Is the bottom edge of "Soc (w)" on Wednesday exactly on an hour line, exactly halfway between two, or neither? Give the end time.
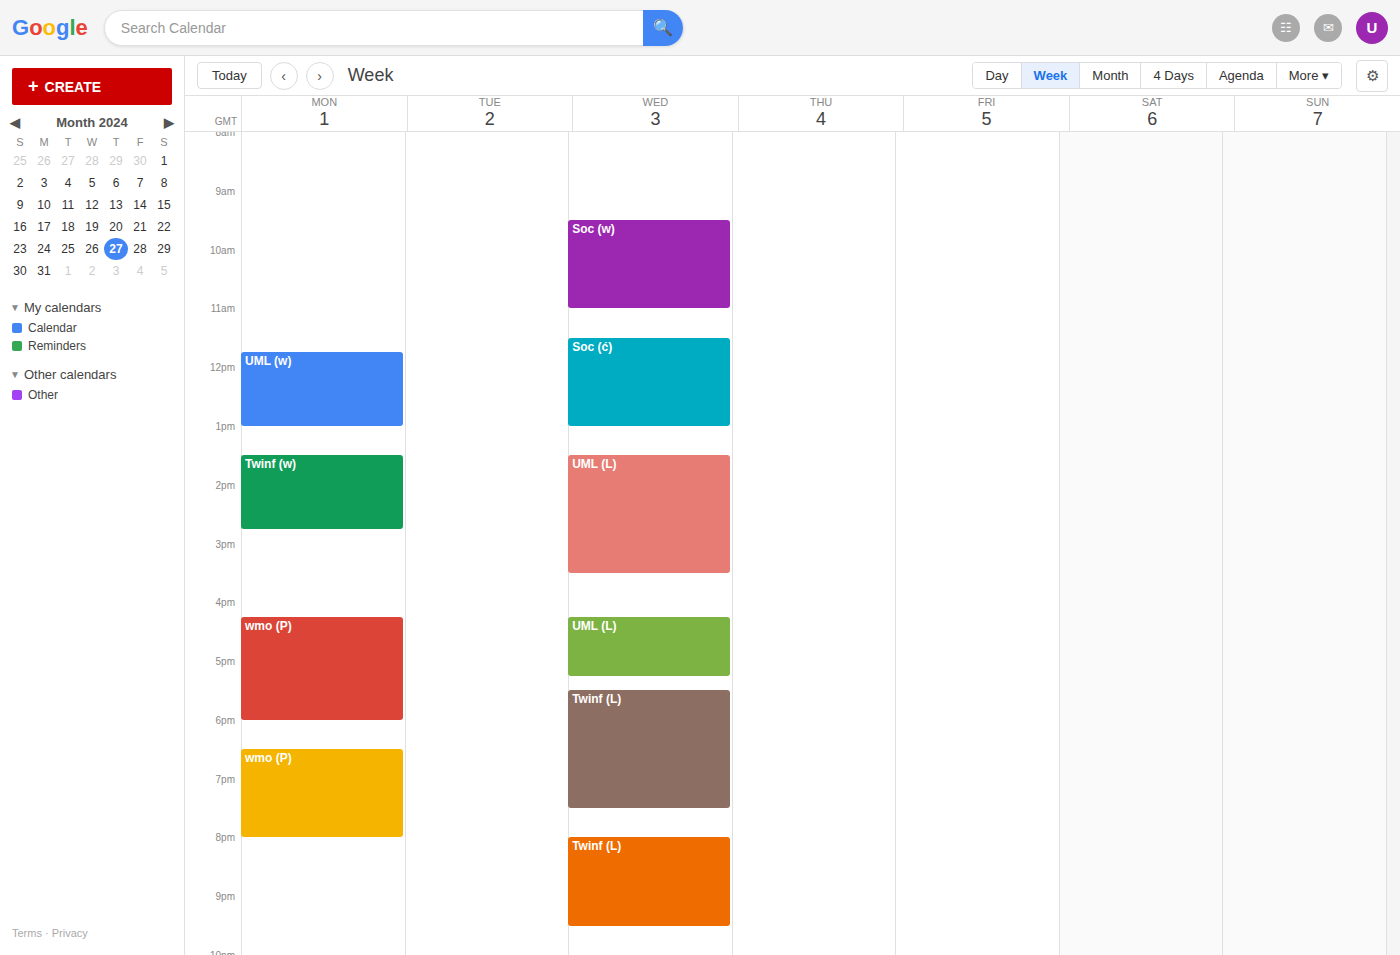
11:00 AM -- exactly on the 11 AM line.